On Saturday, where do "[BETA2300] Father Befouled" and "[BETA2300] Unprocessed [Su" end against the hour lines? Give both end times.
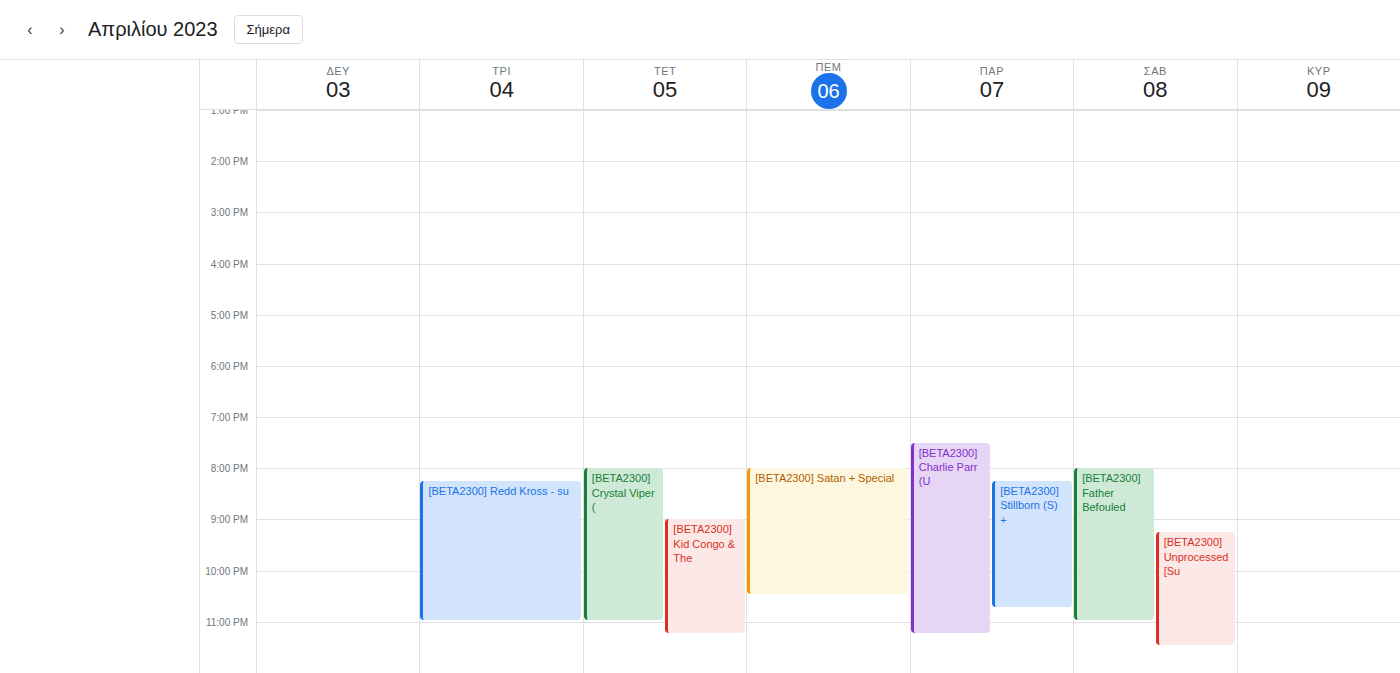
"[BETA2300] Father Befouled": 11:00 PM, exactly on the 11 PM line. "[BETA2300] Unprocessed [Su": 11:30 PM, halfway between the 11 PM and 12 AM lines.